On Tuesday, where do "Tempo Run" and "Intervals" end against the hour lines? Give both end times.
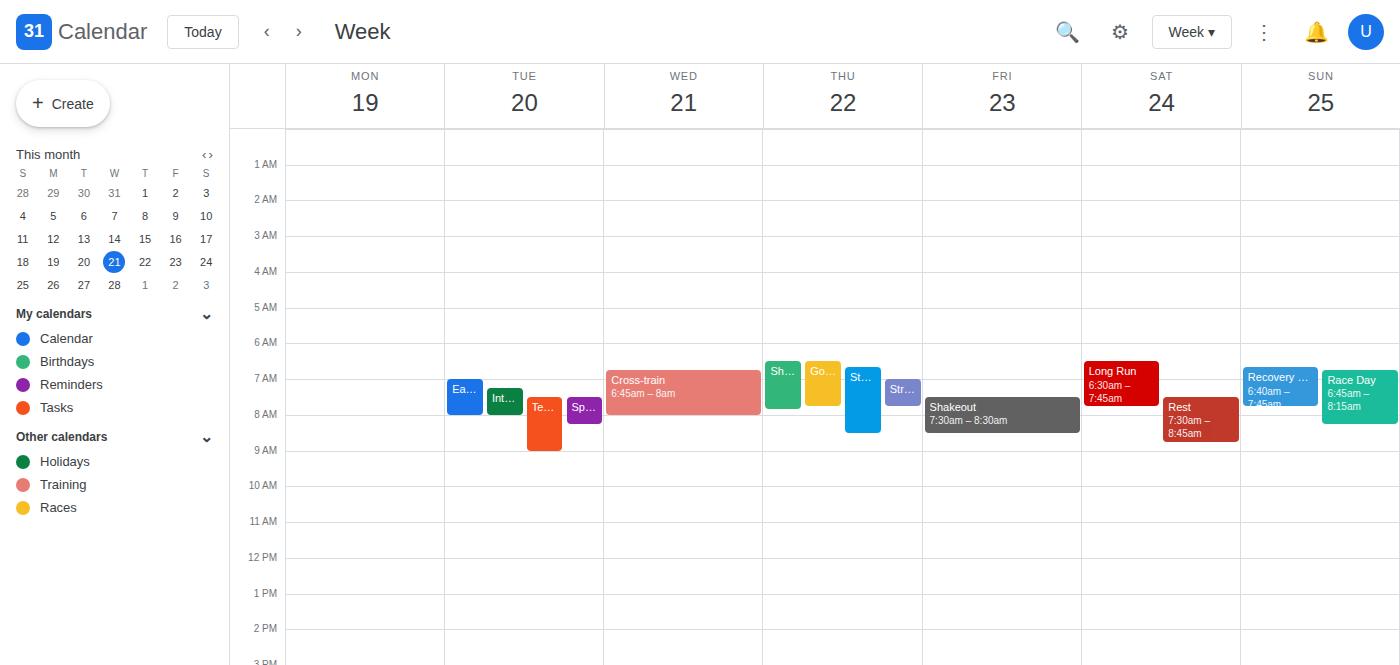
"Tempo Run": 09:00, exactly on the 09:00 line. "Intervals": 08:00, exactly on the 08:00 line.